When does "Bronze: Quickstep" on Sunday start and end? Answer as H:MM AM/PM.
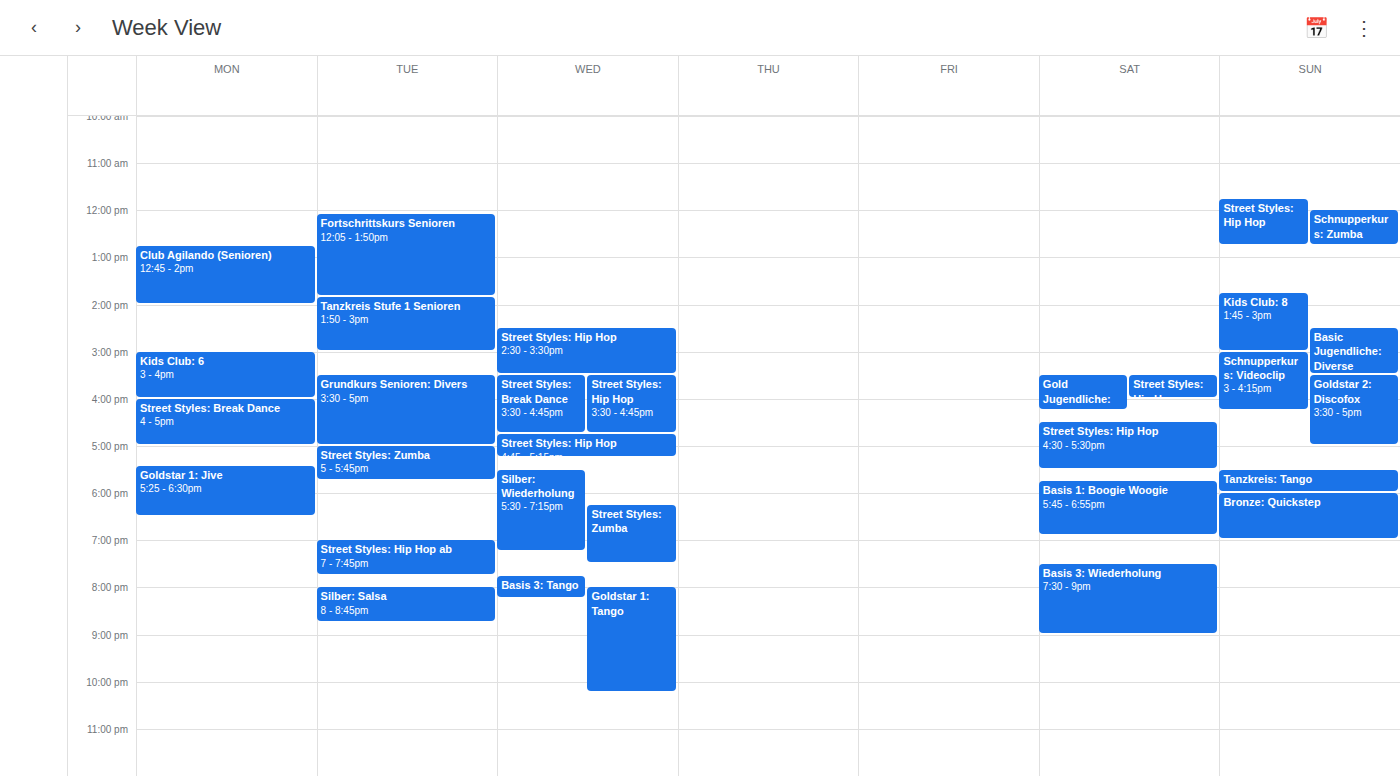
6:00 PM to 7:00 PM